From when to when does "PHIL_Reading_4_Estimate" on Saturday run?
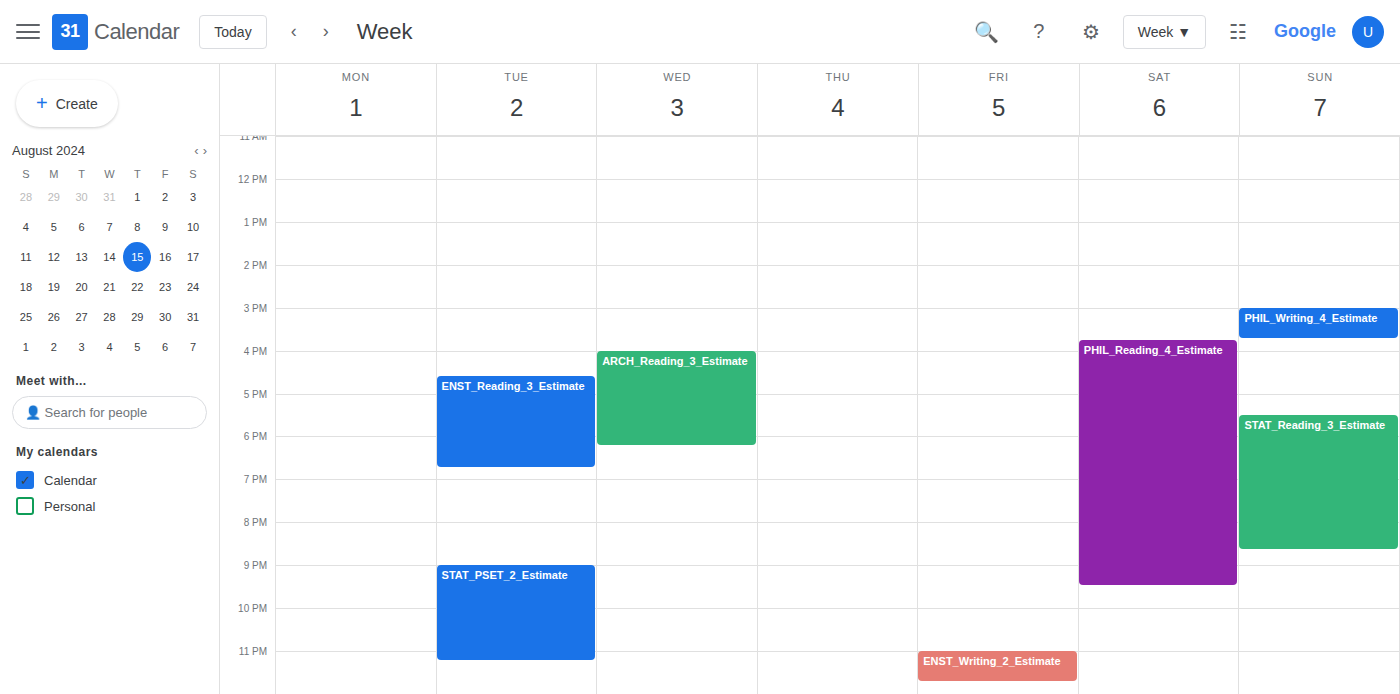
15:45 to 21:30